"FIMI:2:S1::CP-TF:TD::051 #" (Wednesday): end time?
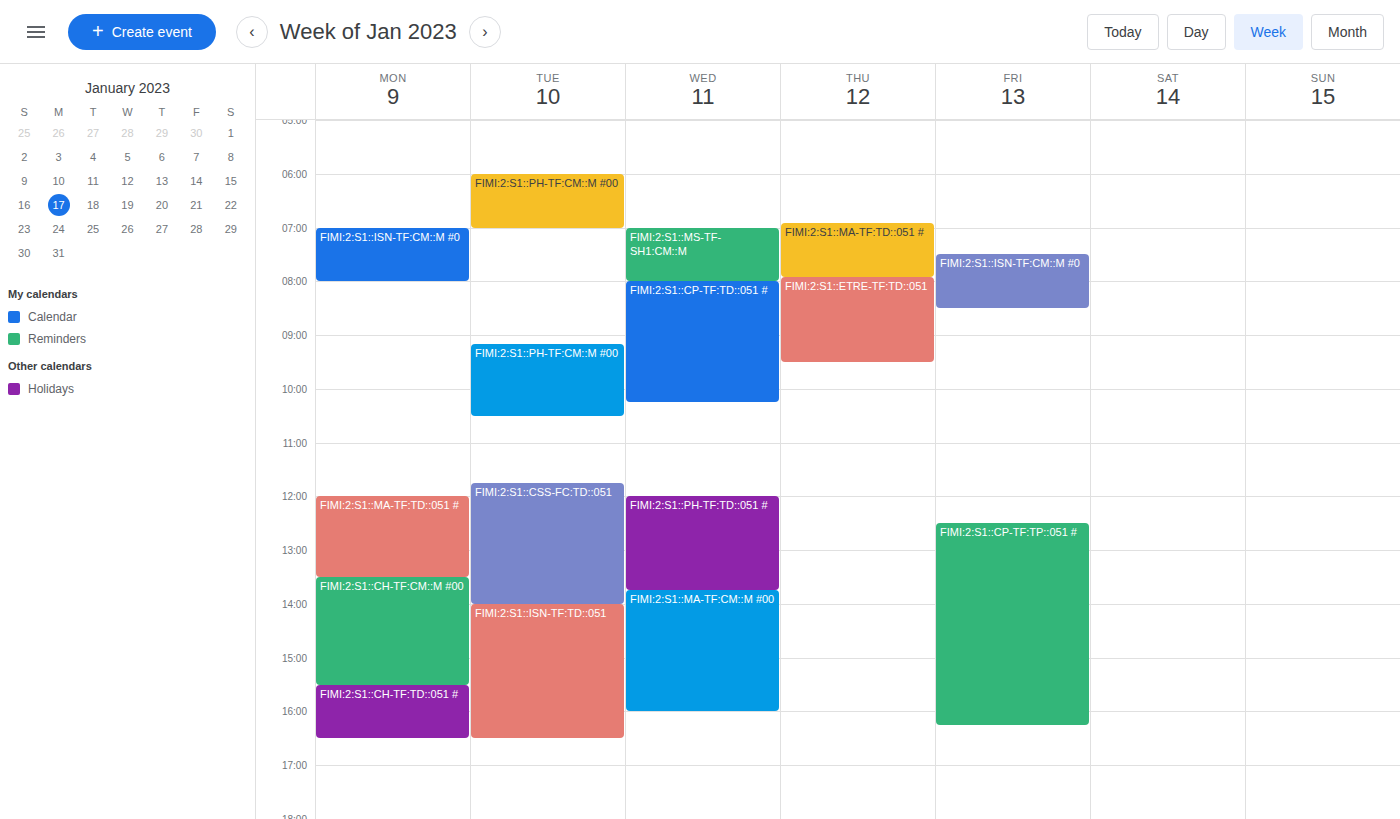
10:15 AM